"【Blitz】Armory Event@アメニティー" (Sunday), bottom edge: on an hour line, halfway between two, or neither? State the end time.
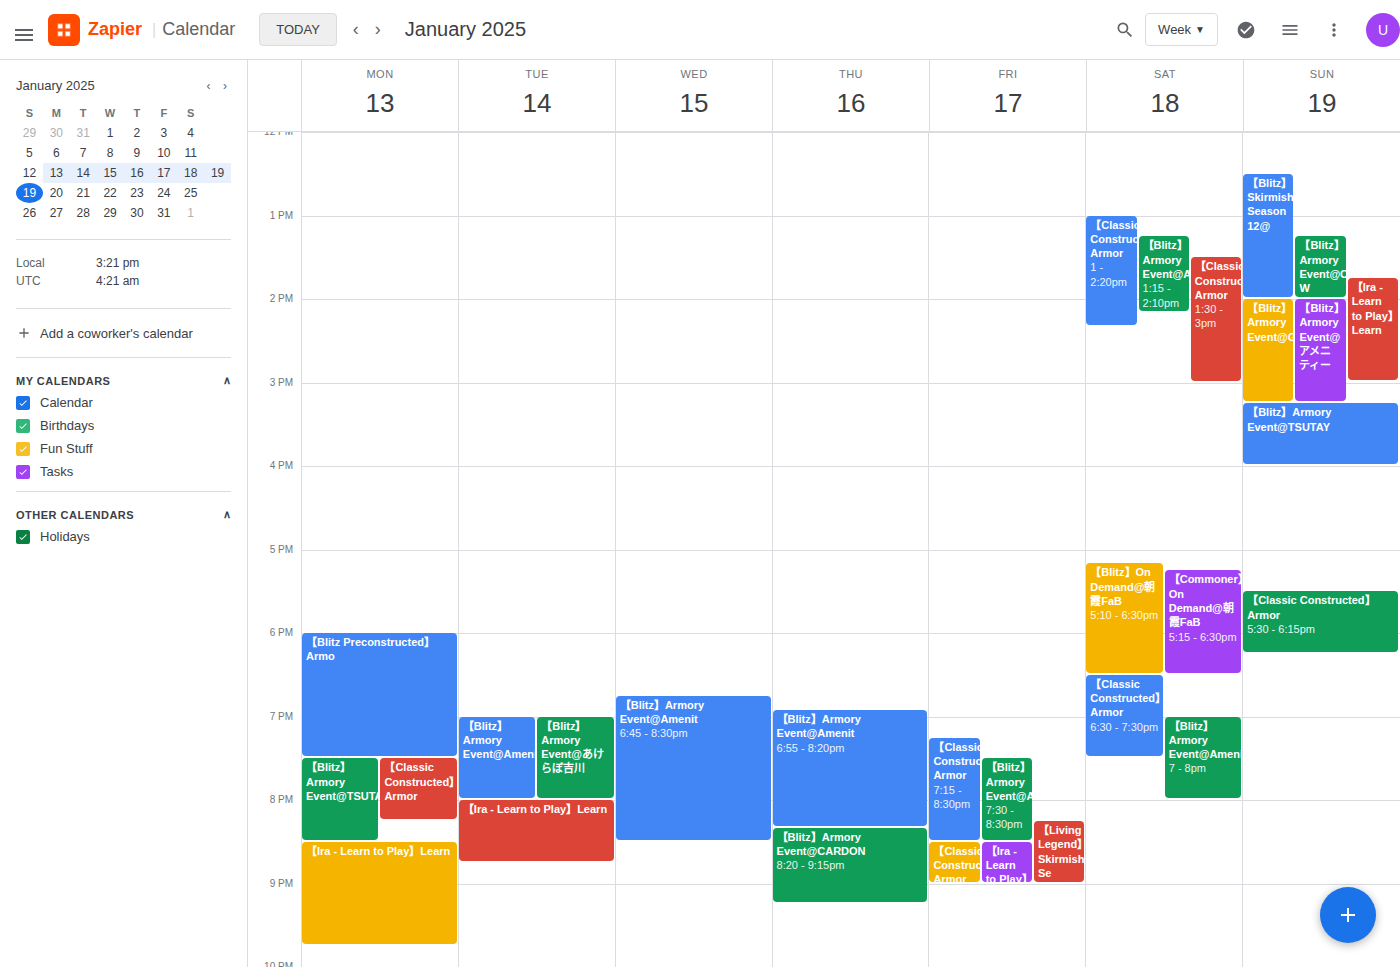
3:15 PM -- neither: a quarter of the way from the 3 PM line to the 4 PM line.